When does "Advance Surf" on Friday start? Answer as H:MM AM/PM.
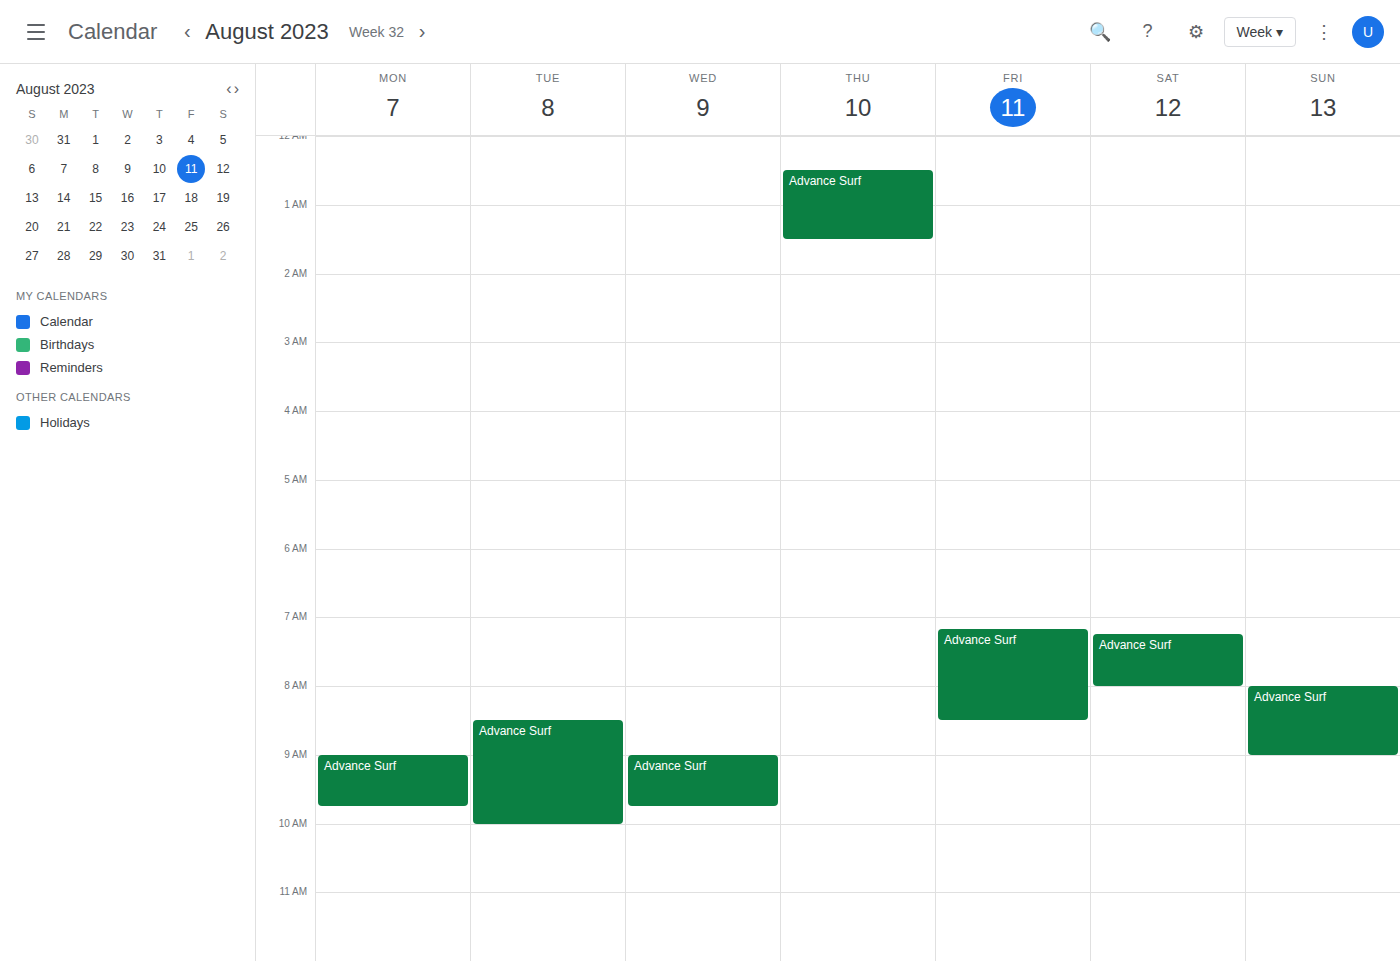
7:10 AM